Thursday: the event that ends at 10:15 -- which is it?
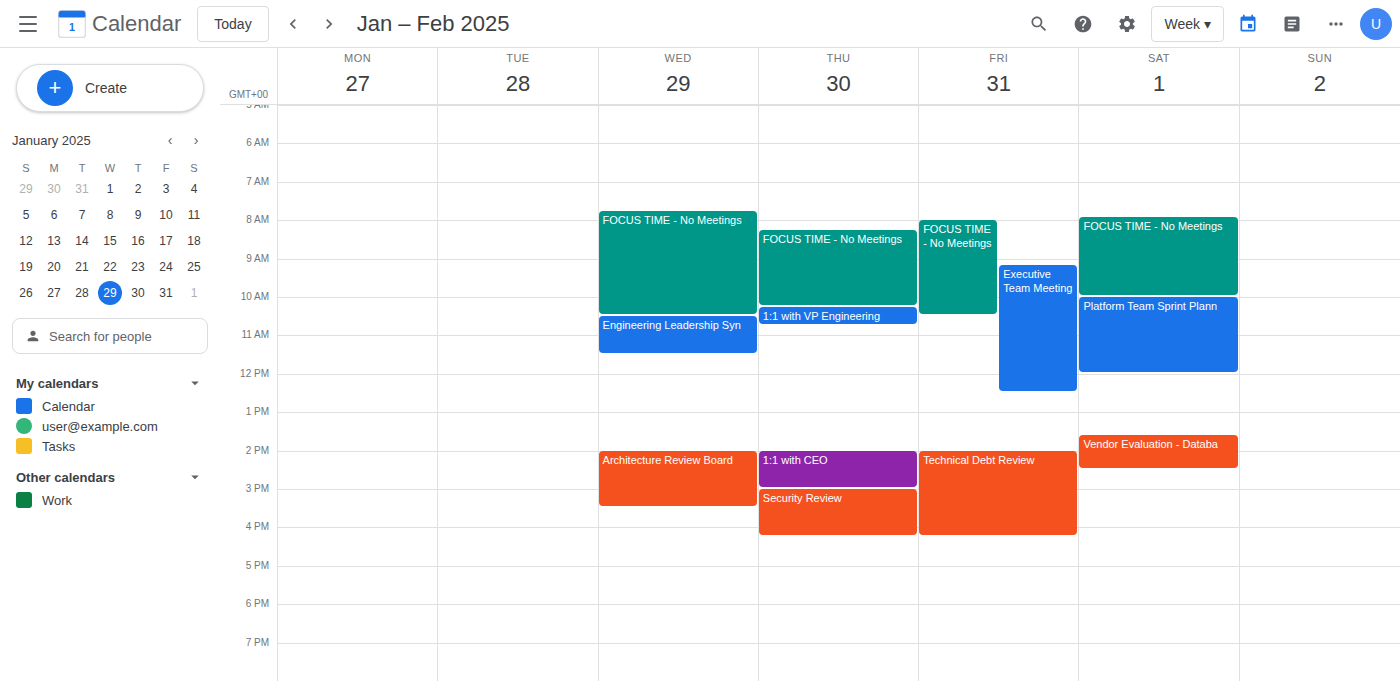
"FOCUS TIME - No Meetings"